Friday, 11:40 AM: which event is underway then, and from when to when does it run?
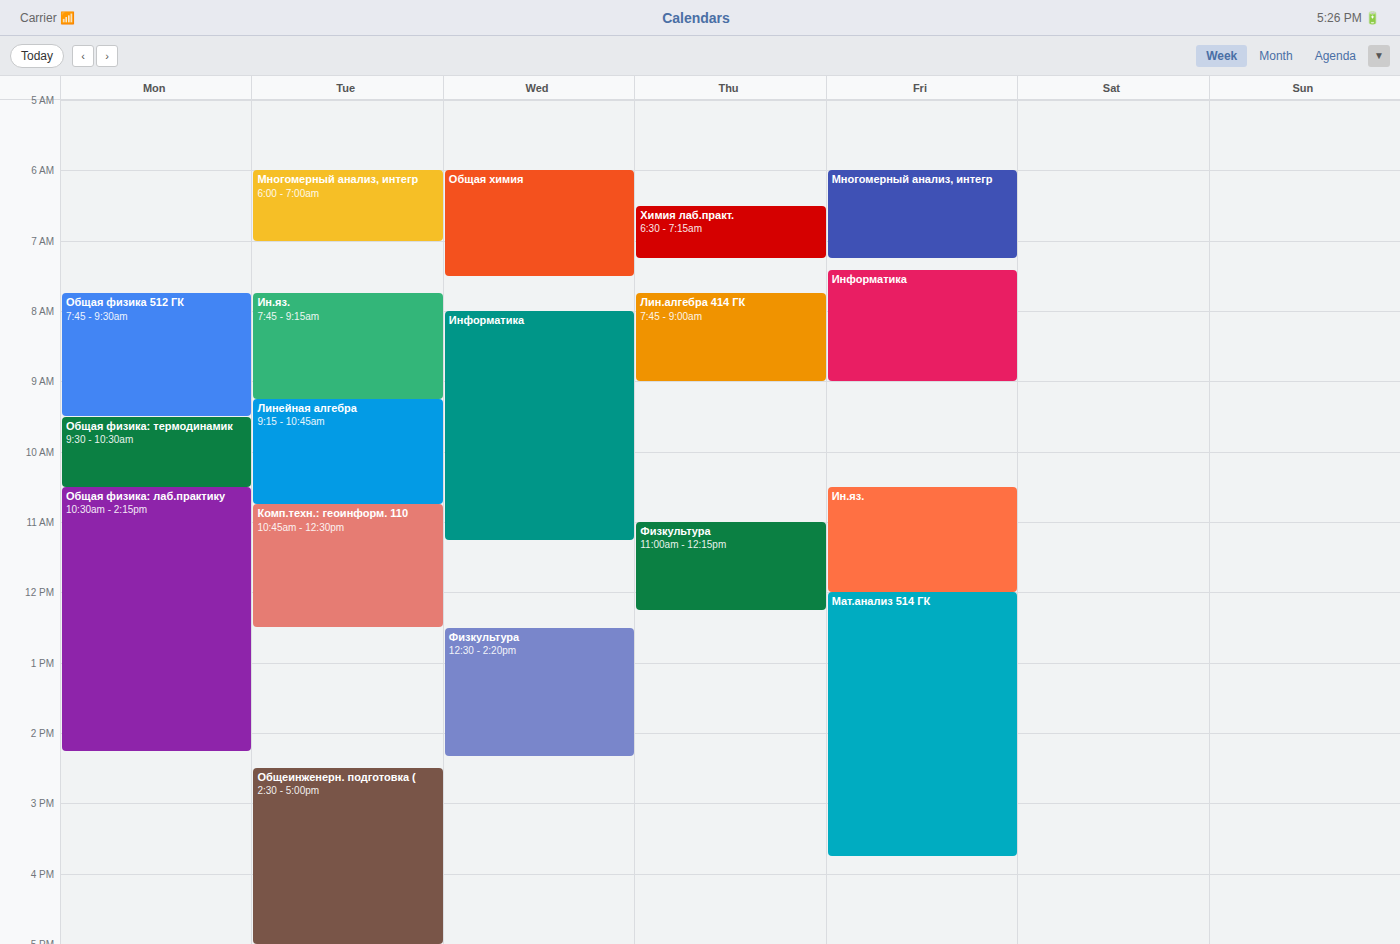
"Ин.яз.", 10:30 AM to 12:00 PM